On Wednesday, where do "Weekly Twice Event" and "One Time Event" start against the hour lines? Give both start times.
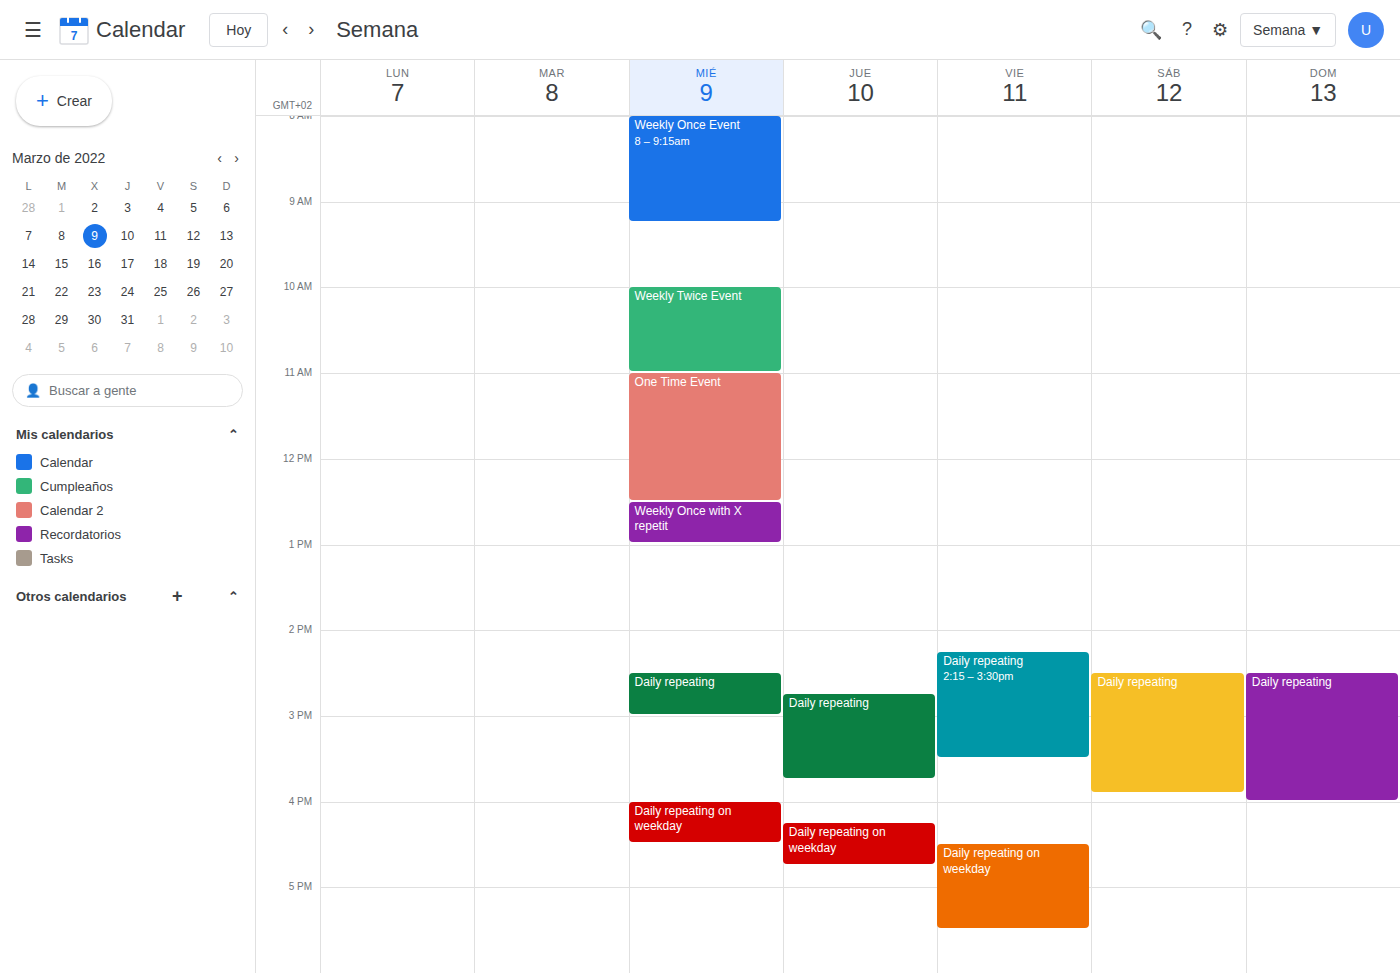
"Weekly Twice Event": 10:00 AM, exactly on the 10 AM line. "One Time Event": 11:00 AM, exactly on the 11 AM line.